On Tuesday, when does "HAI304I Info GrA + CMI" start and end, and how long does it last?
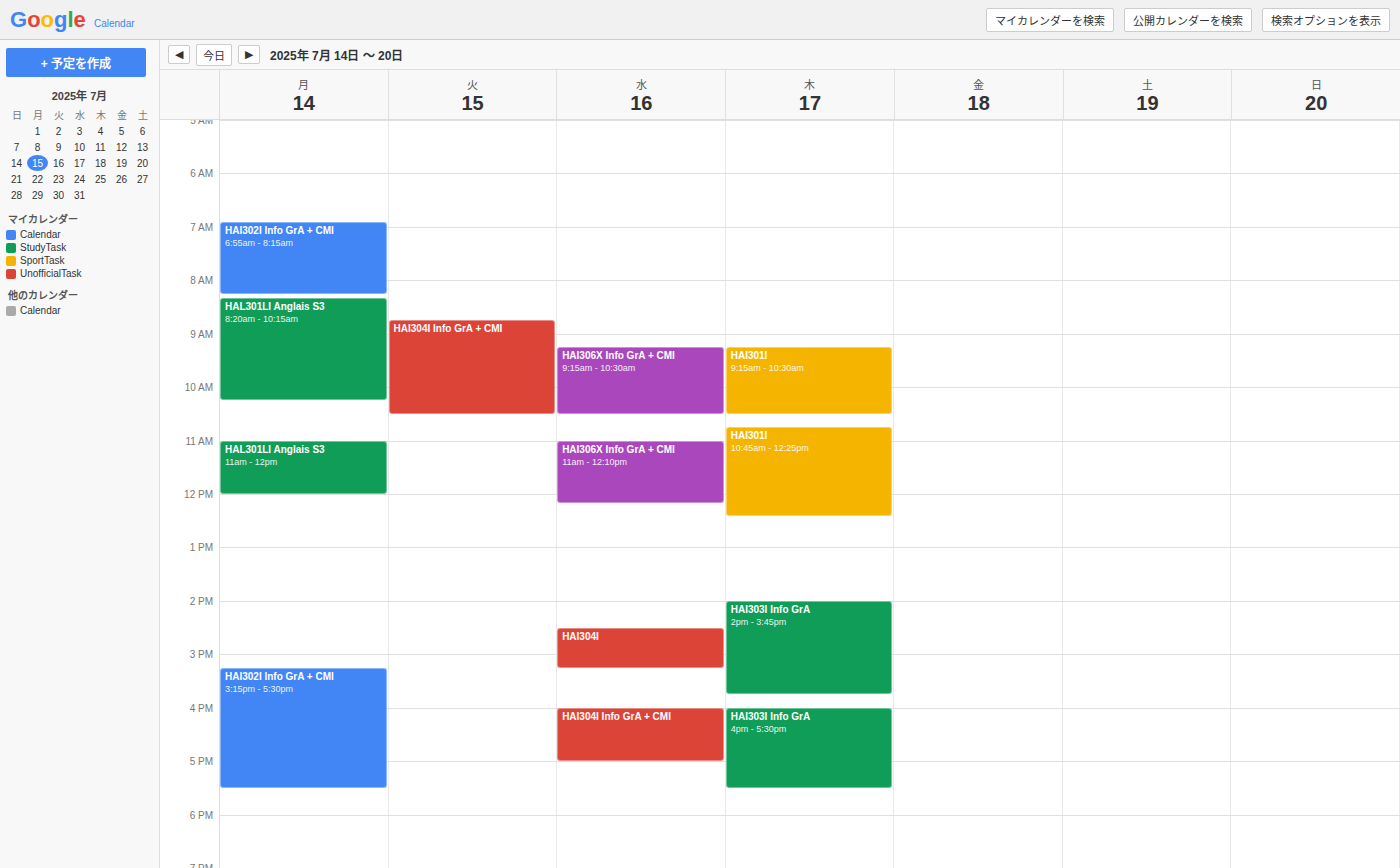
8:45 AM to 10:30 AM, 1 hour 45 minutes